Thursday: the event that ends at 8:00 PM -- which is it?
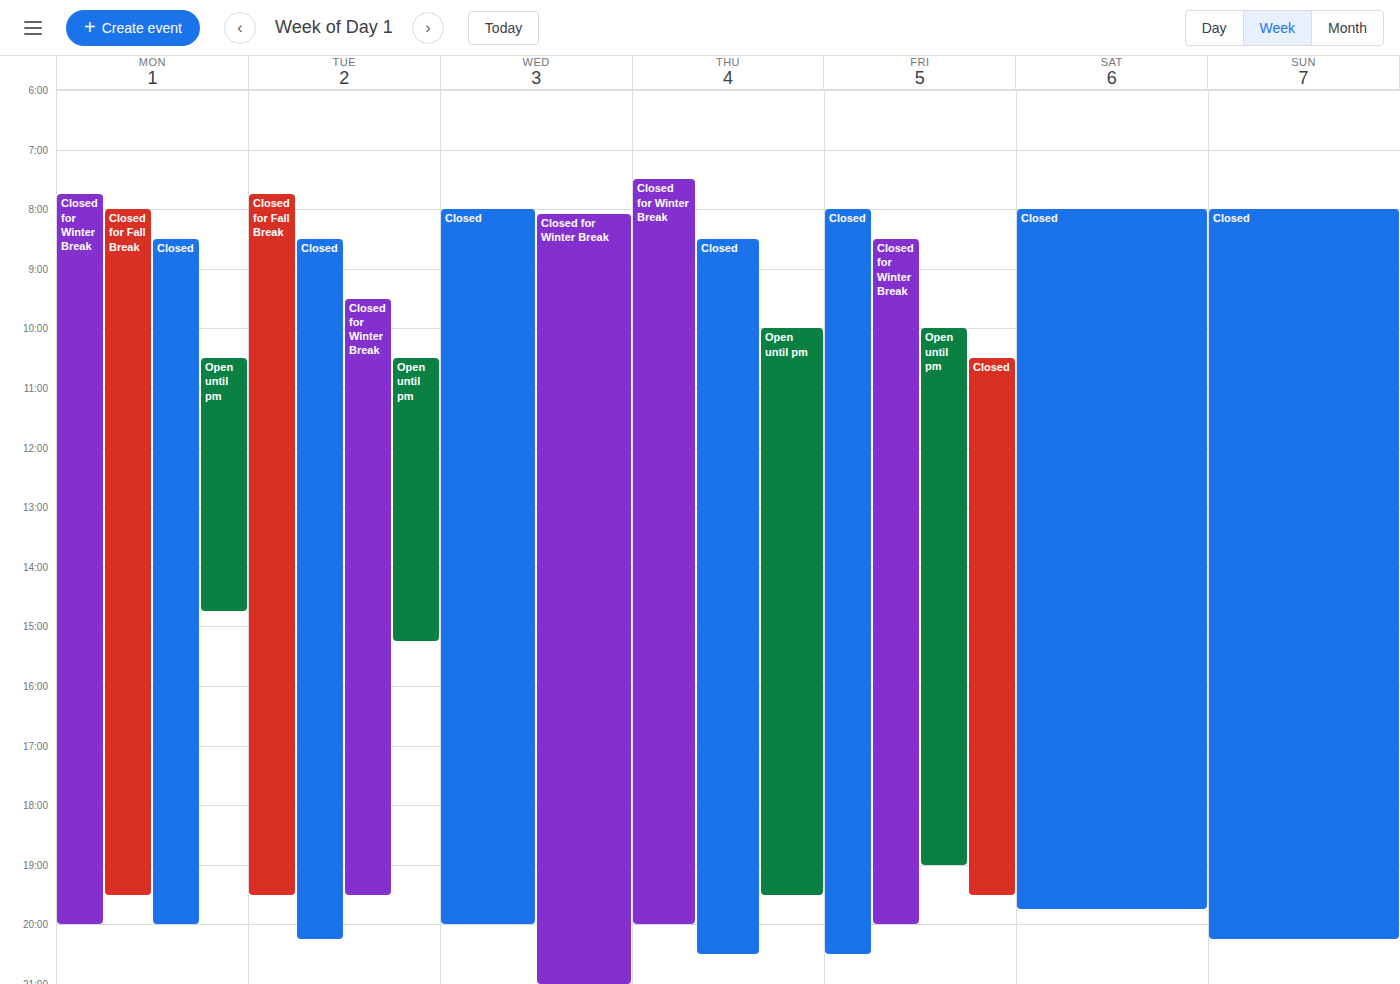
"Closed for Winter Break"